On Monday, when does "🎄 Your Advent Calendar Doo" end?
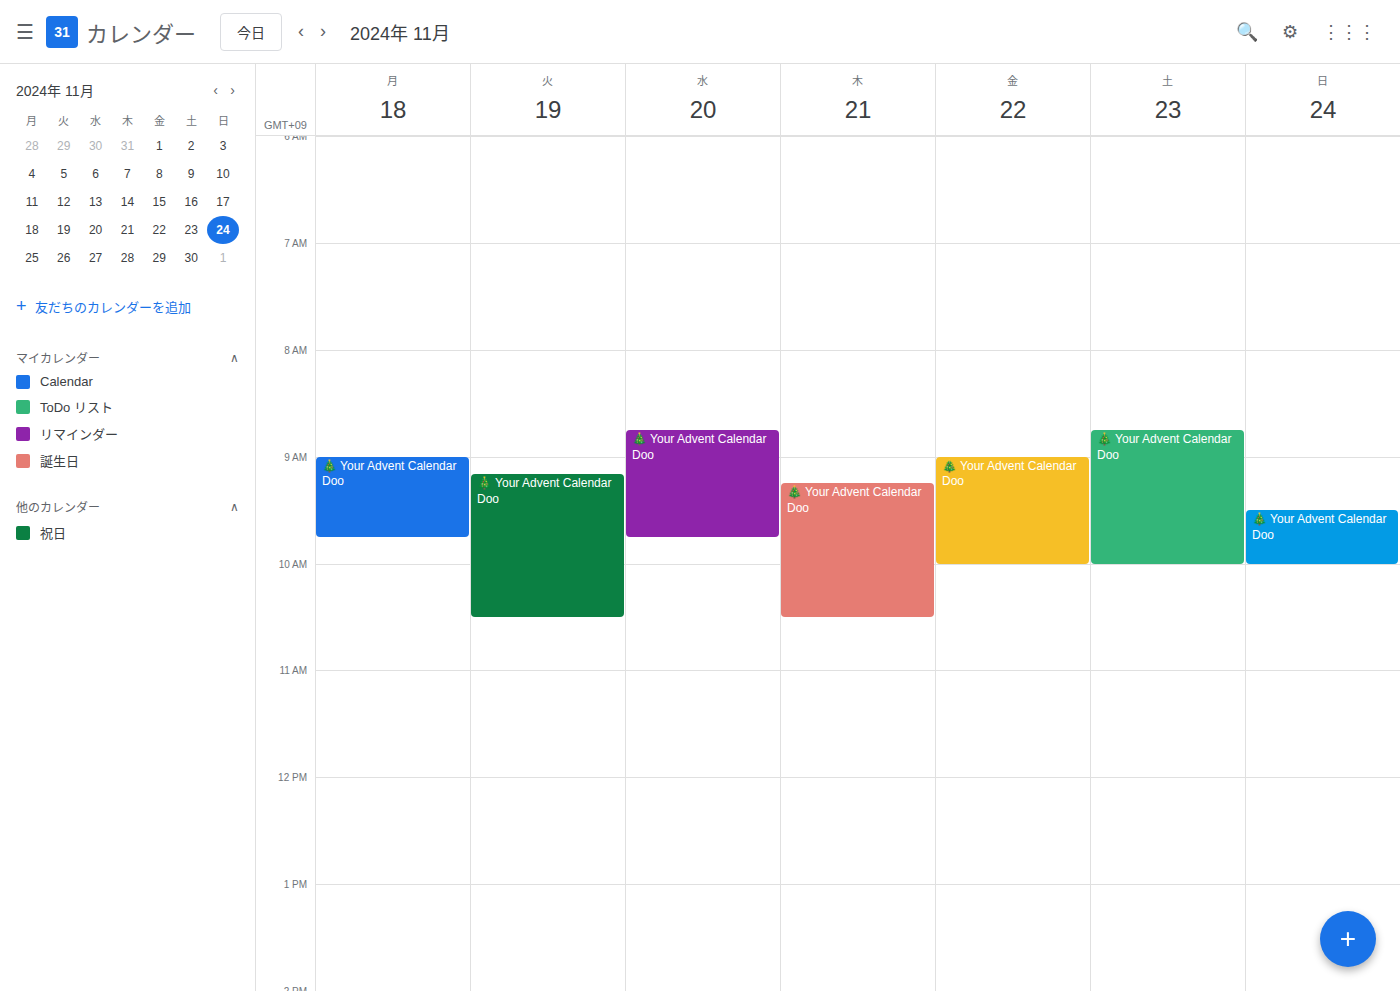
9:45 AM